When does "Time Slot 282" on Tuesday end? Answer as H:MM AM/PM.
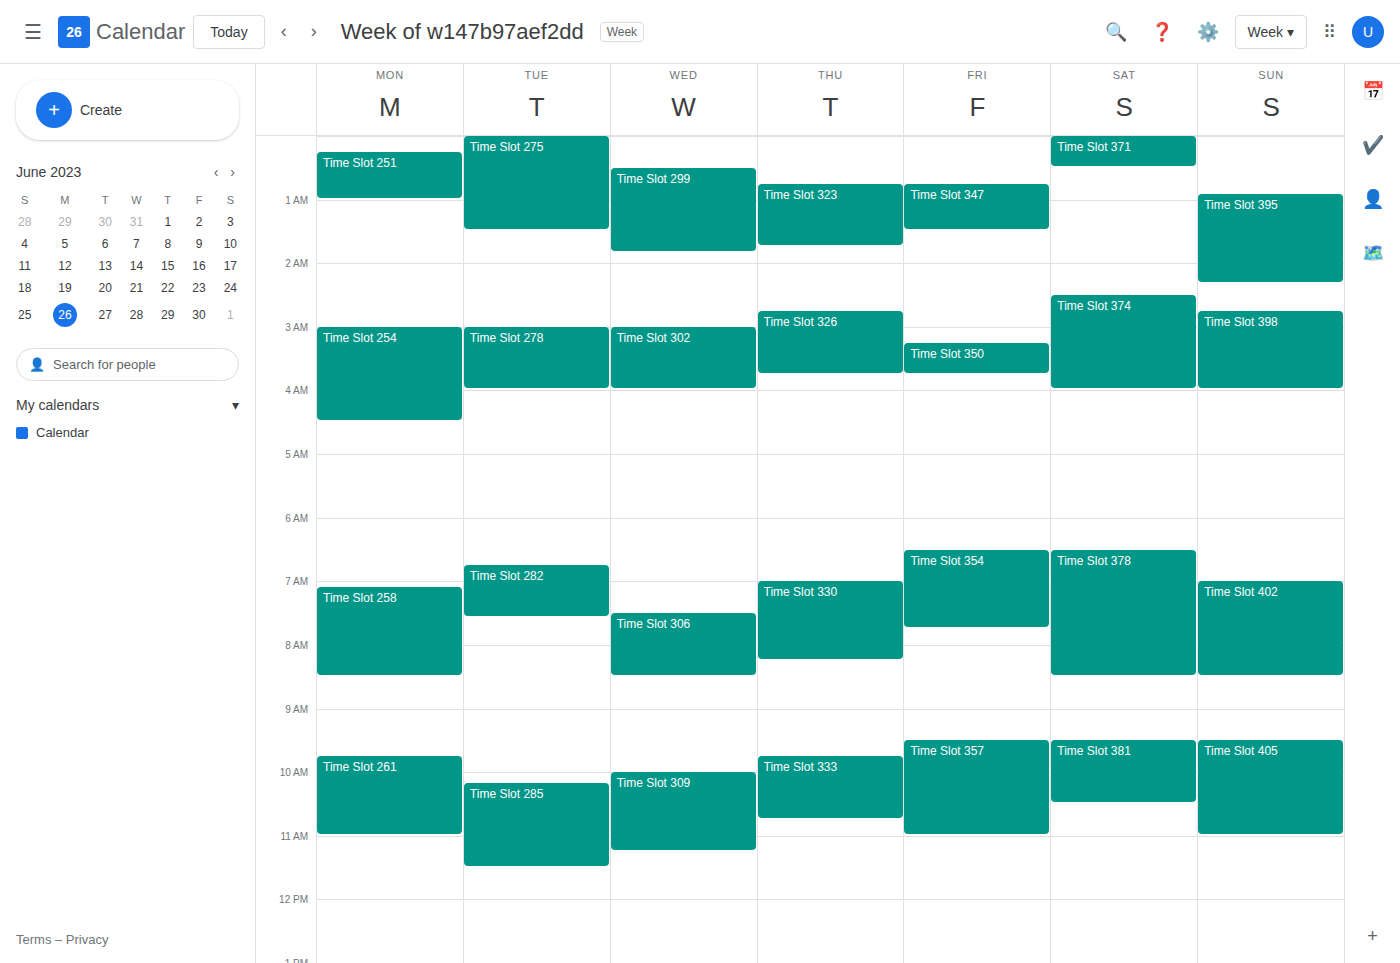
7:35 AM